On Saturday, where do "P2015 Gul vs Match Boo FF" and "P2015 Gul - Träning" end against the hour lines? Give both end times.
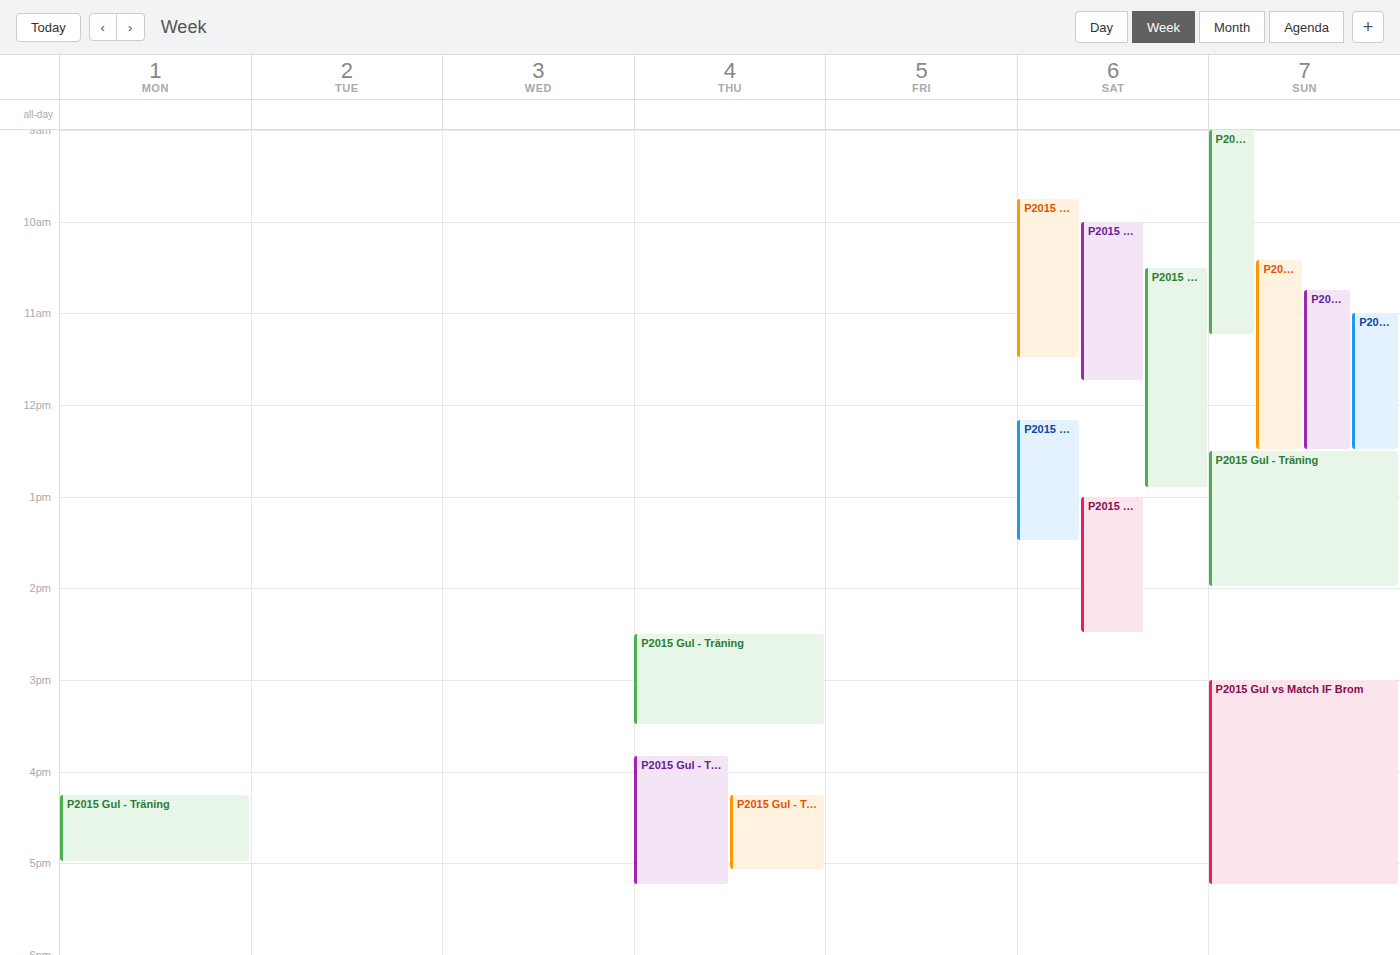
"P2015 Gul vs Match Boo FF": 2:30 PM, halfway between the 2 PM and 3 PM lines. "P2015 Gul - Träning": 1:30 PM, halfway between the 1 PM and 2 PM lines.